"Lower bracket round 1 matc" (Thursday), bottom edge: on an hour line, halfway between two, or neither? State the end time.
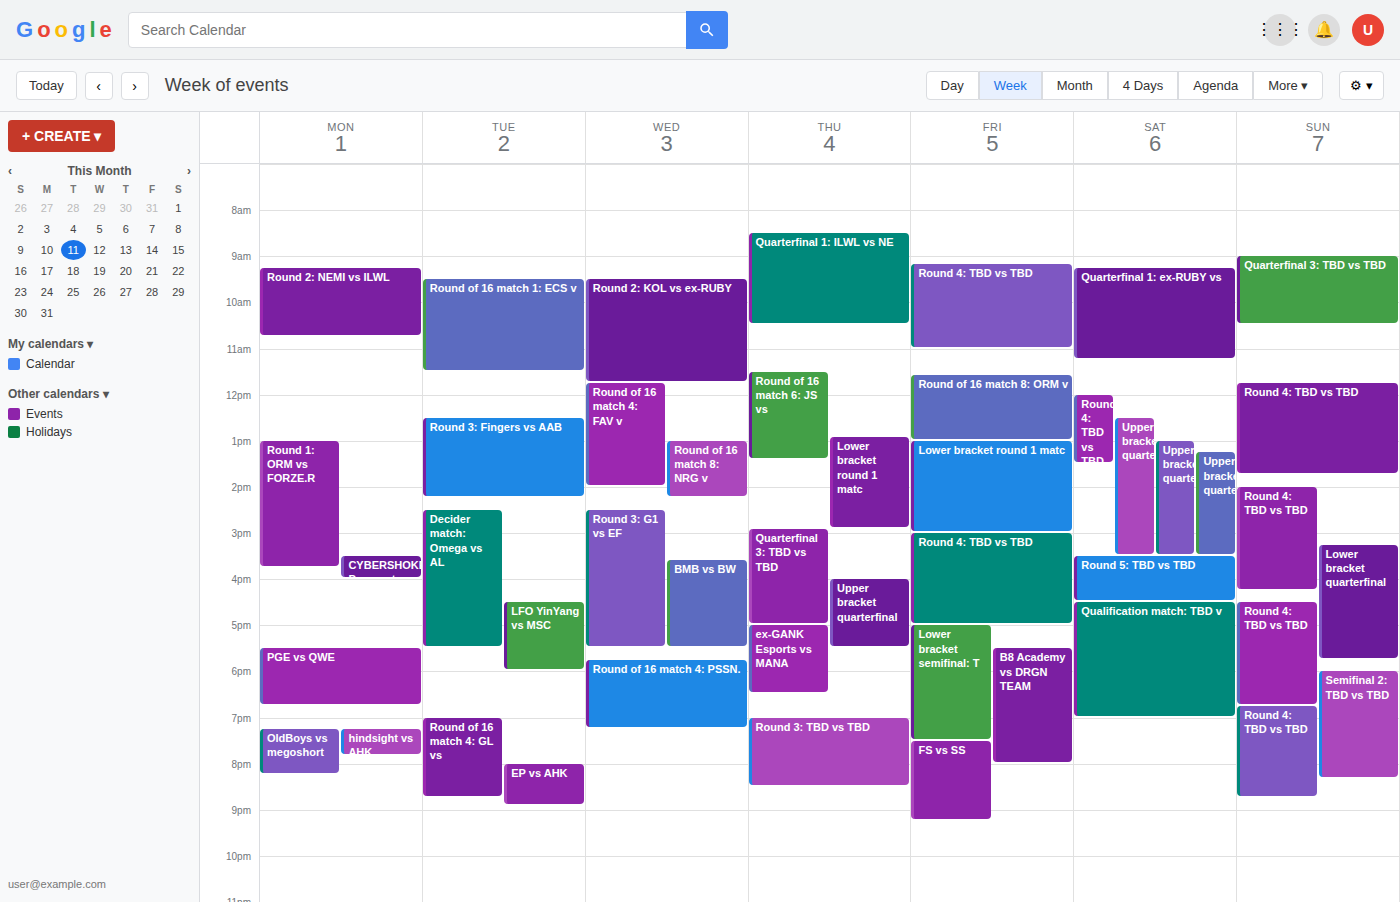
2:55 PM -- neither: 55 minutes below the 2 PM line and 5 minutes above the 3 PM line.